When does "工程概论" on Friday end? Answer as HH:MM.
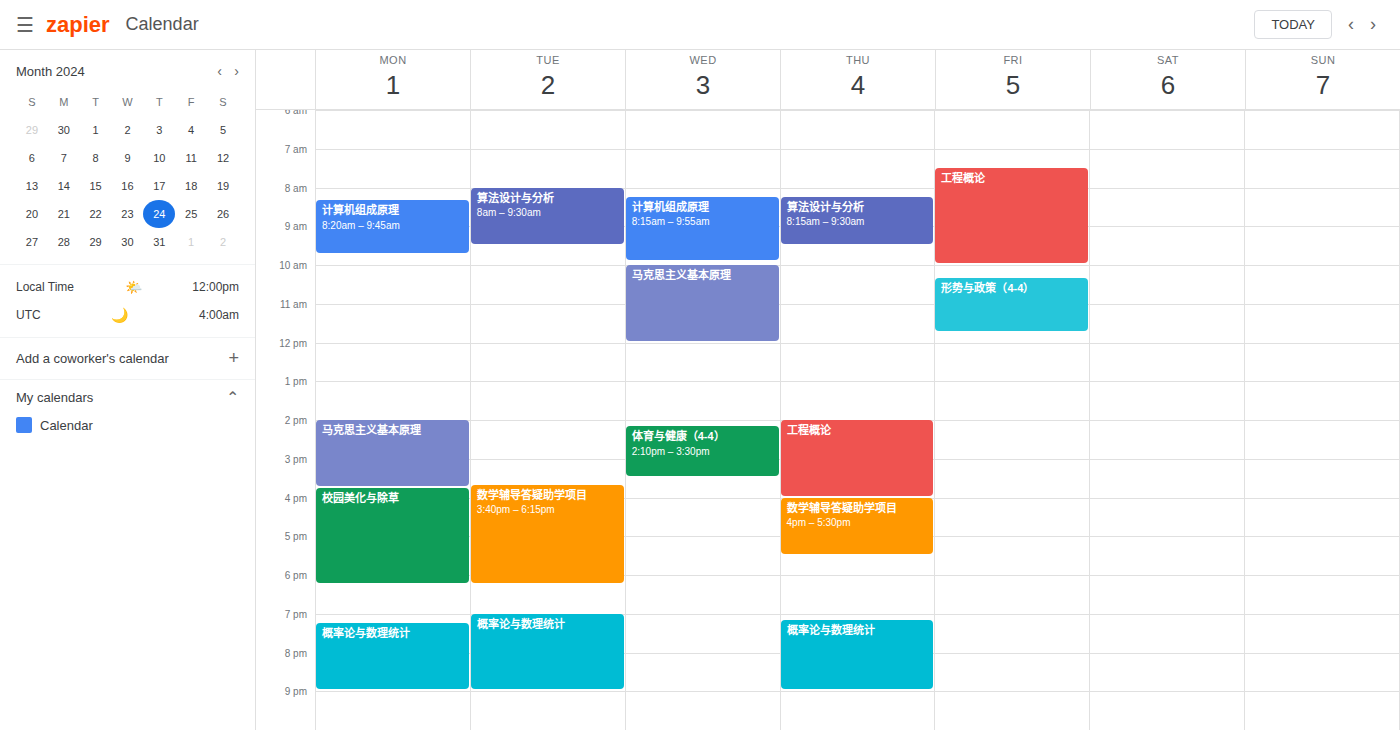
10:00